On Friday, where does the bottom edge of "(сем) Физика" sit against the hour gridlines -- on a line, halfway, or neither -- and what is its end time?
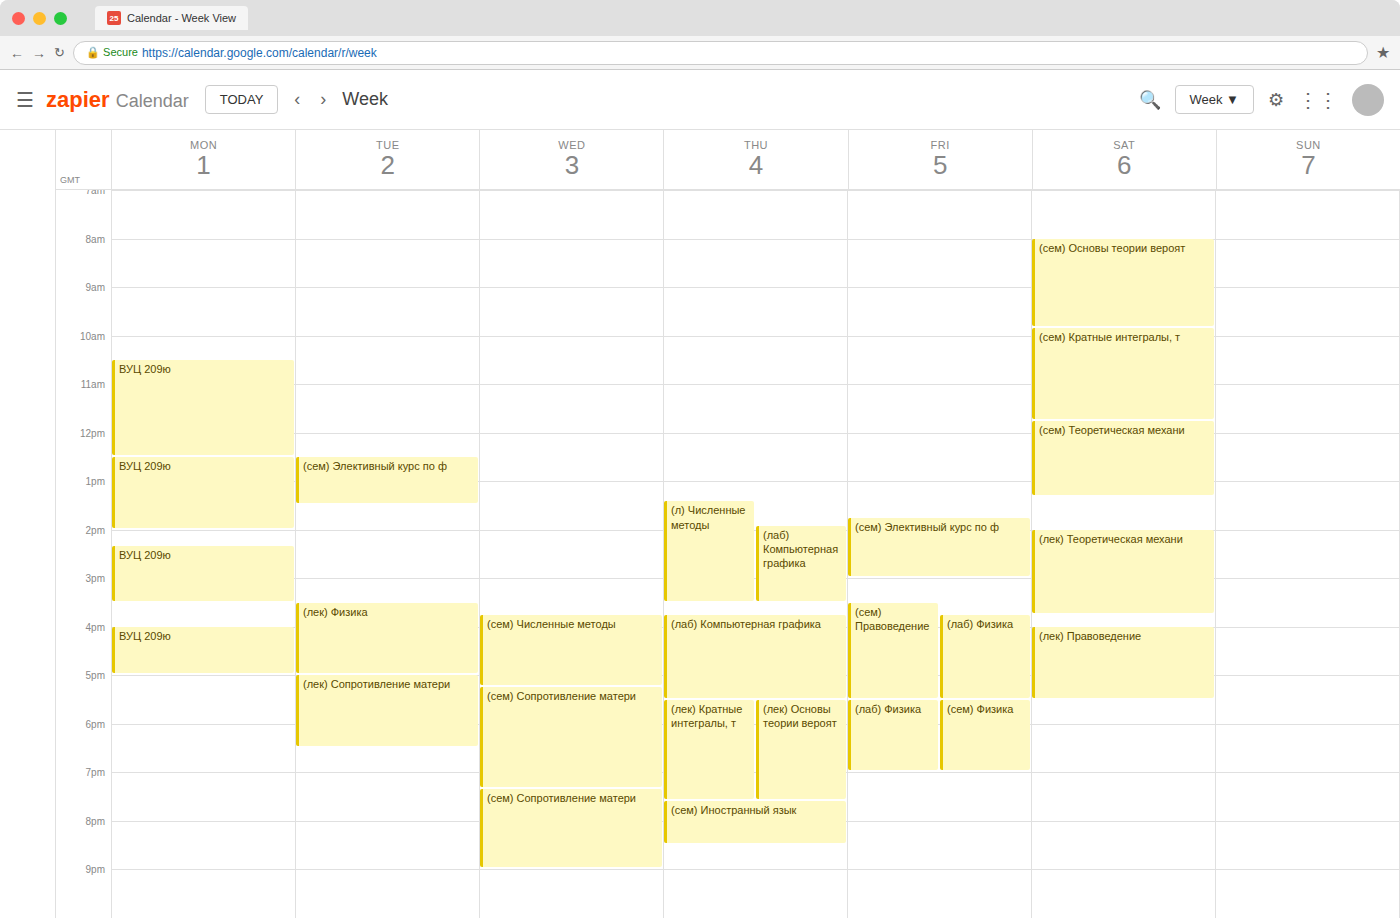
7:00 PM -- exactly on the 7 PM line.